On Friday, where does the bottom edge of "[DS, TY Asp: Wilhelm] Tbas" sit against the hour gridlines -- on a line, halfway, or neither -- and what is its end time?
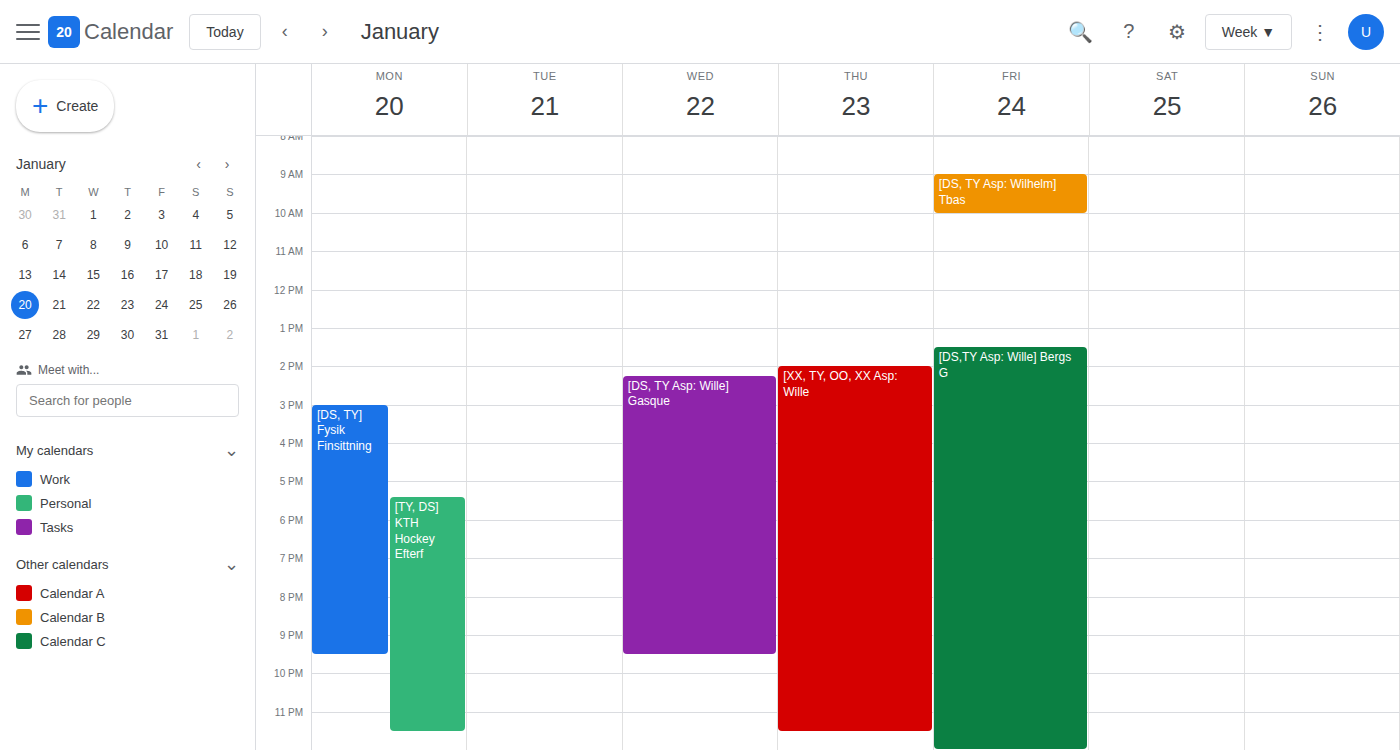
10:00 AM -- exactly on the 10 AM line.